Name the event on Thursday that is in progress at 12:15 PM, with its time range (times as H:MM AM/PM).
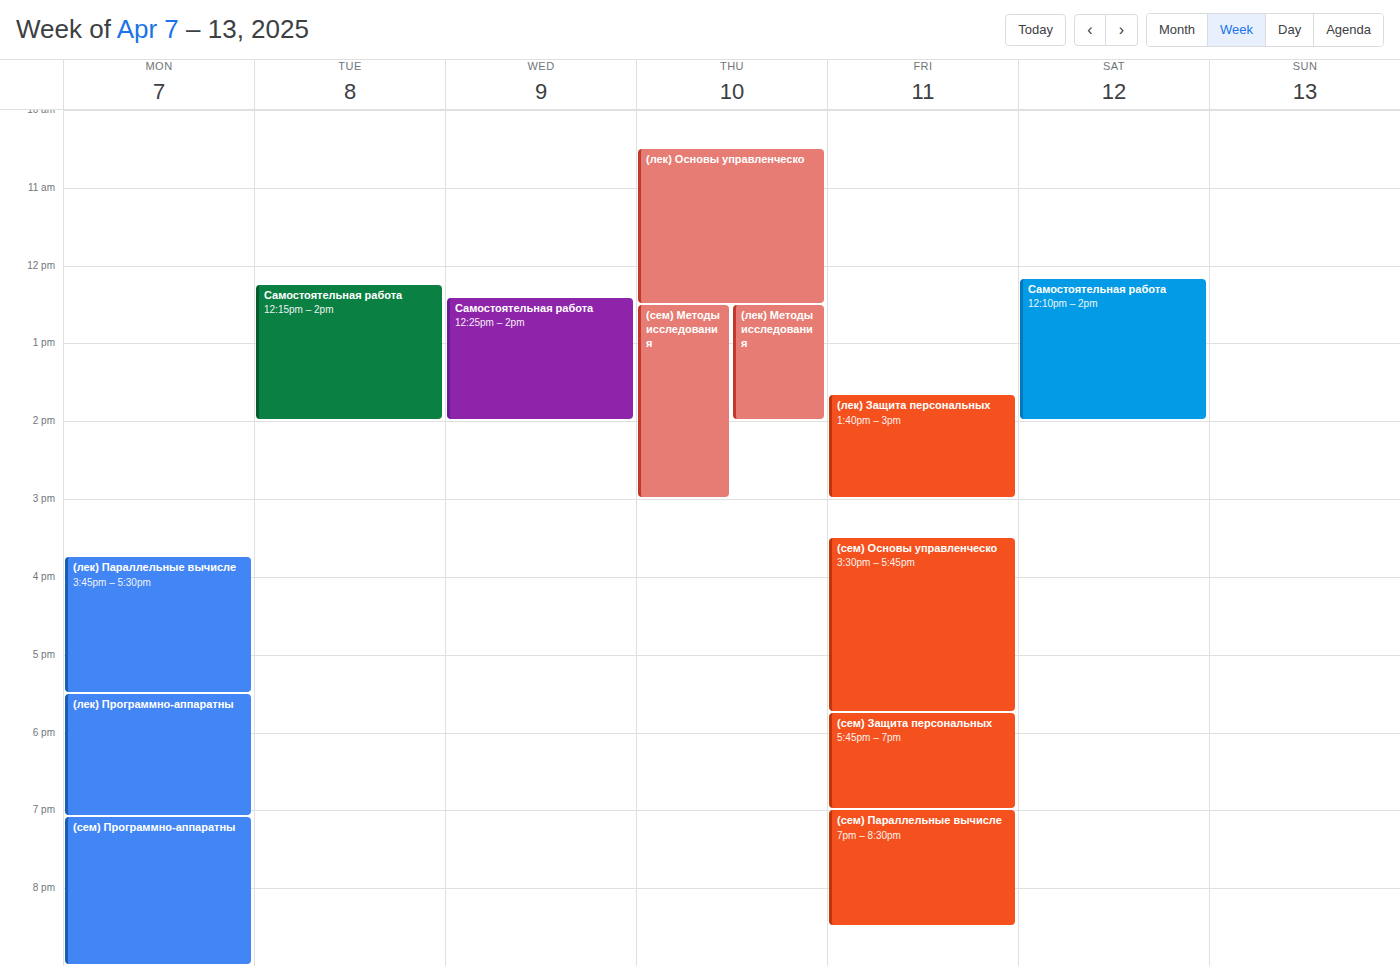
"(лек) Основы управленческо", 10:30 AM to 12:30 PM